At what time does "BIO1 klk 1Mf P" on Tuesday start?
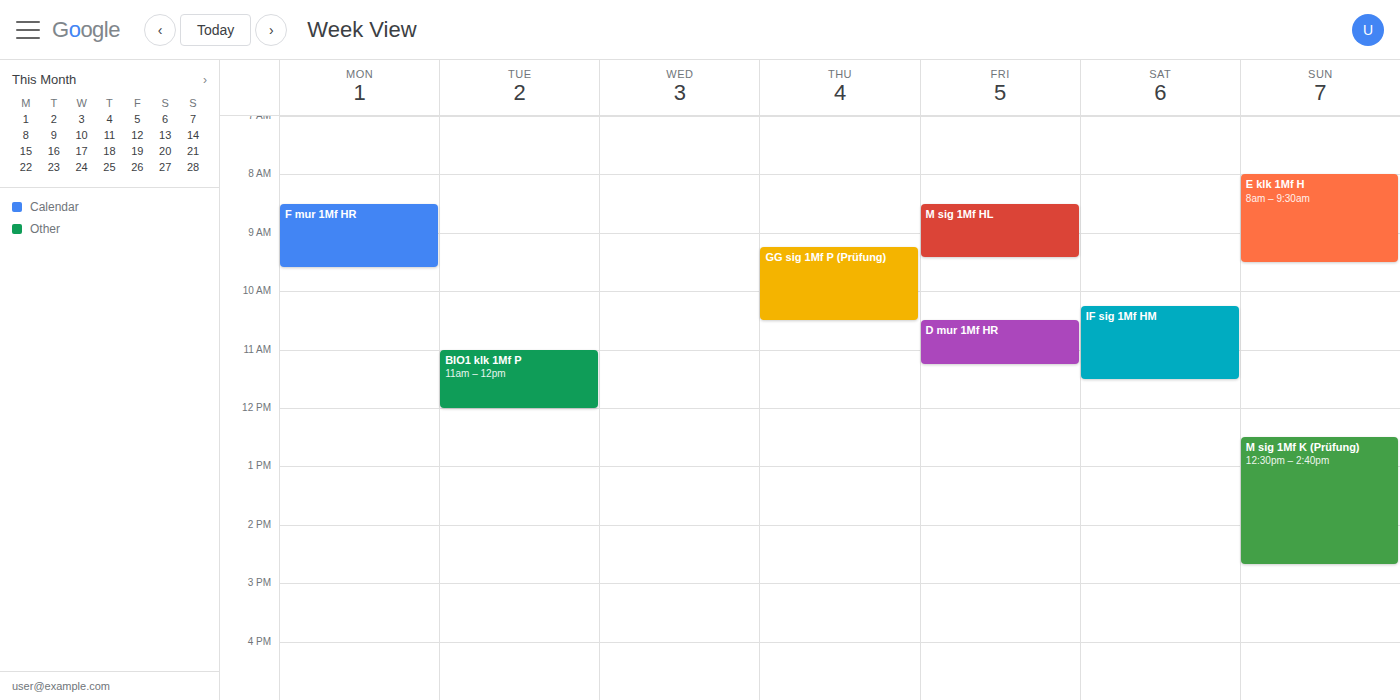
11:00 AM